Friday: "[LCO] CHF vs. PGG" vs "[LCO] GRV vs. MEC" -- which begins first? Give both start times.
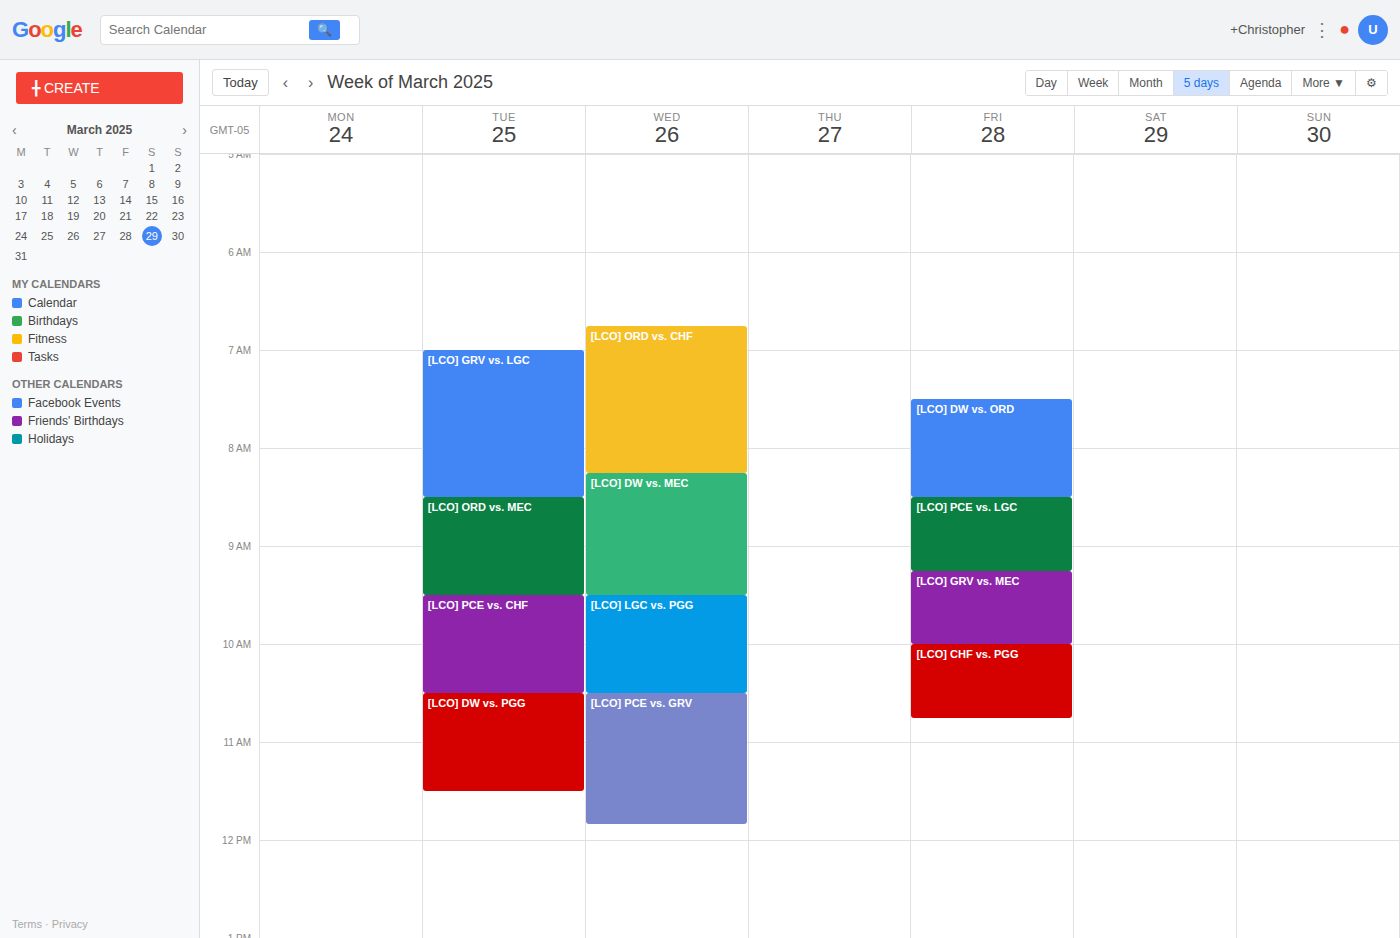
"[LCO] GRV vs. MEC" 09:15; "[LCO] CHF vs. PGG" 10:00.